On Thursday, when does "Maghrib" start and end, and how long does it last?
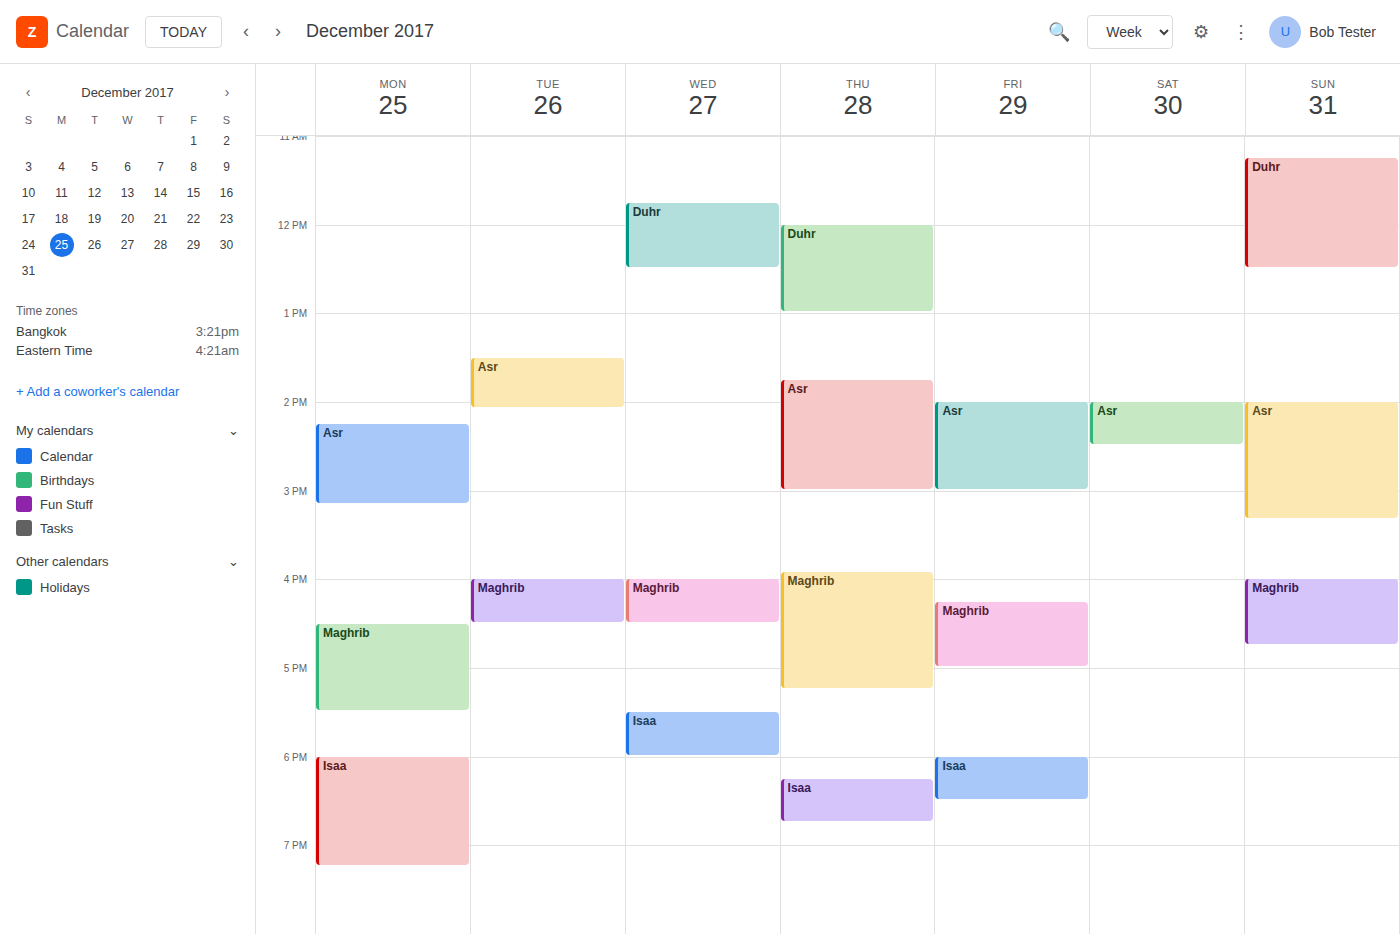
3:55 PM to 5:15 PM, 1 hour 20 minutes